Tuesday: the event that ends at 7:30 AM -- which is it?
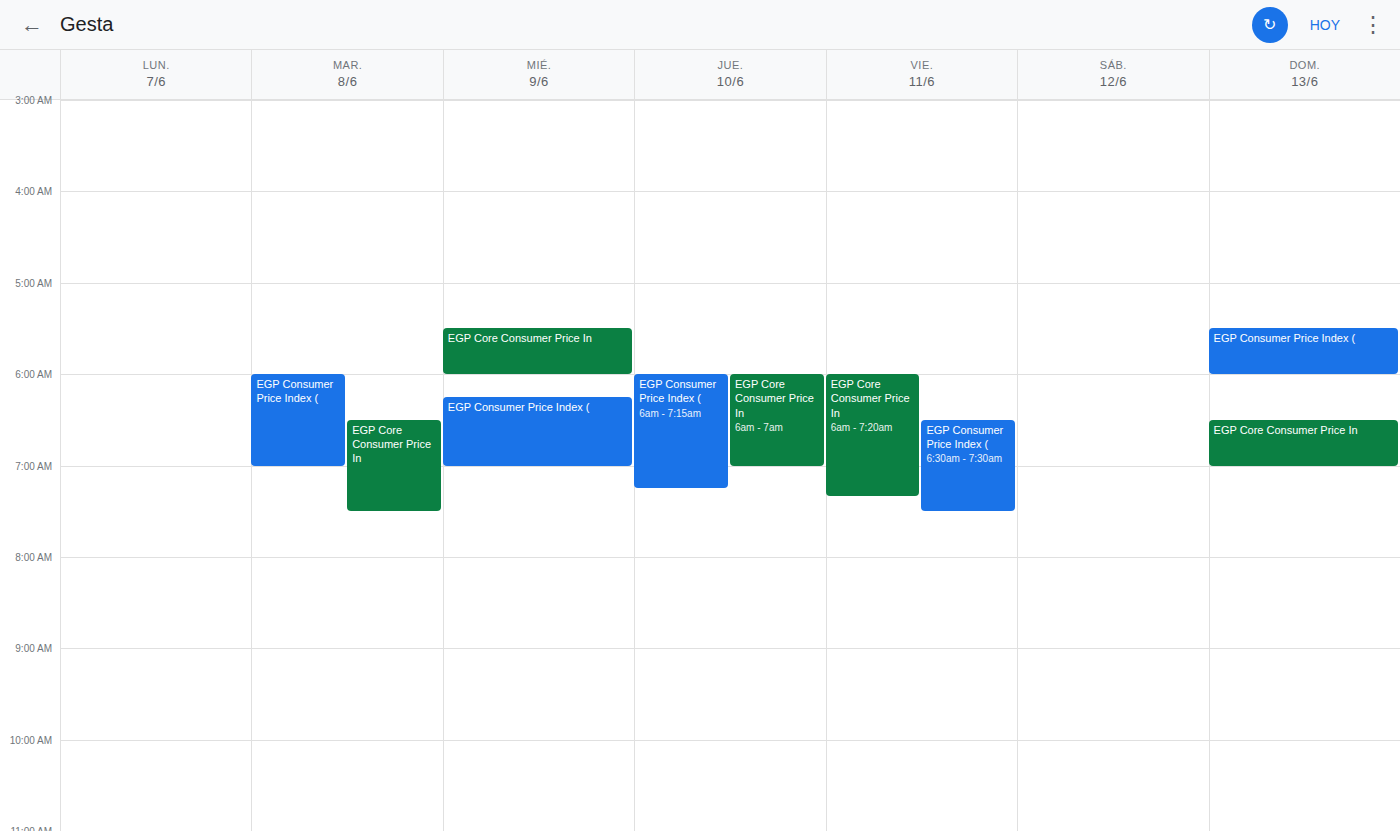
"EGP Core Consumer Price In"